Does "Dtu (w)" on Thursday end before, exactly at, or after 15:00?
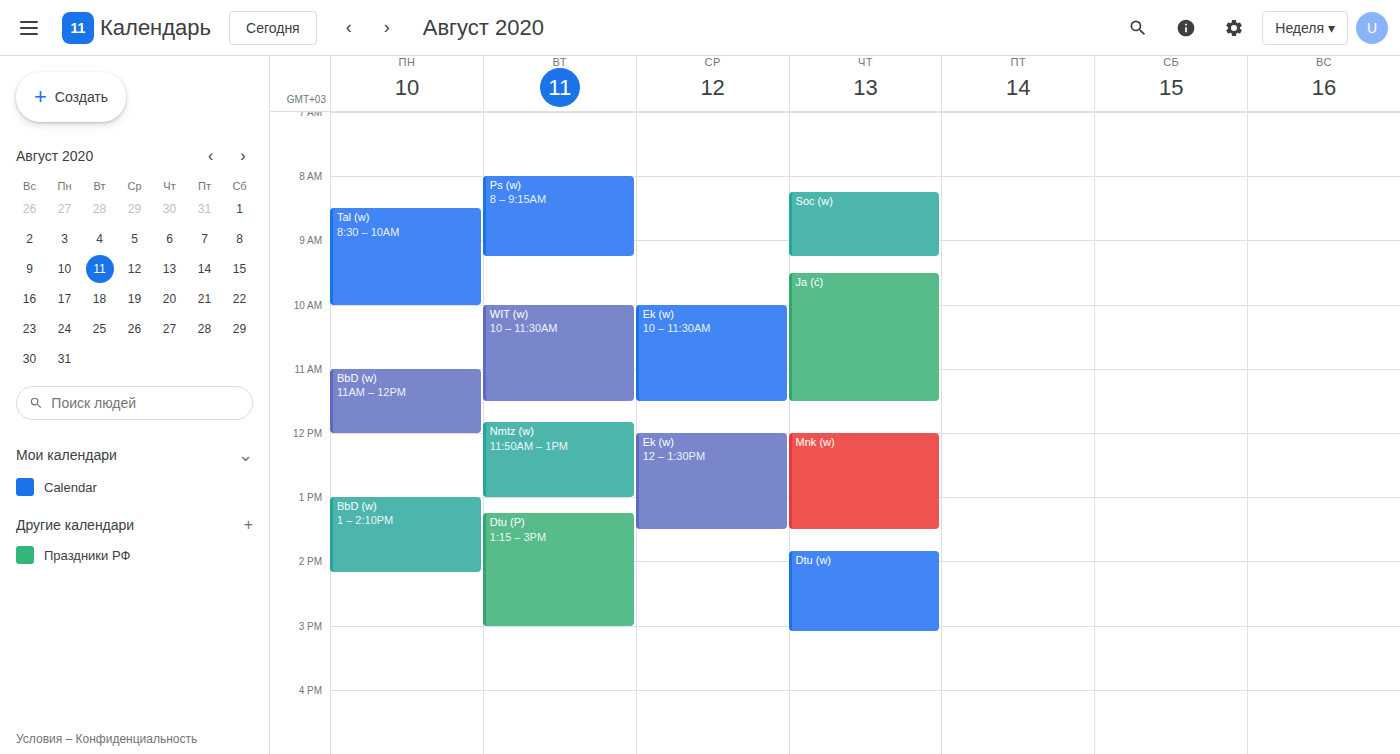
15:05 -- after 15:00, 5 minutes below the 15:00 line.